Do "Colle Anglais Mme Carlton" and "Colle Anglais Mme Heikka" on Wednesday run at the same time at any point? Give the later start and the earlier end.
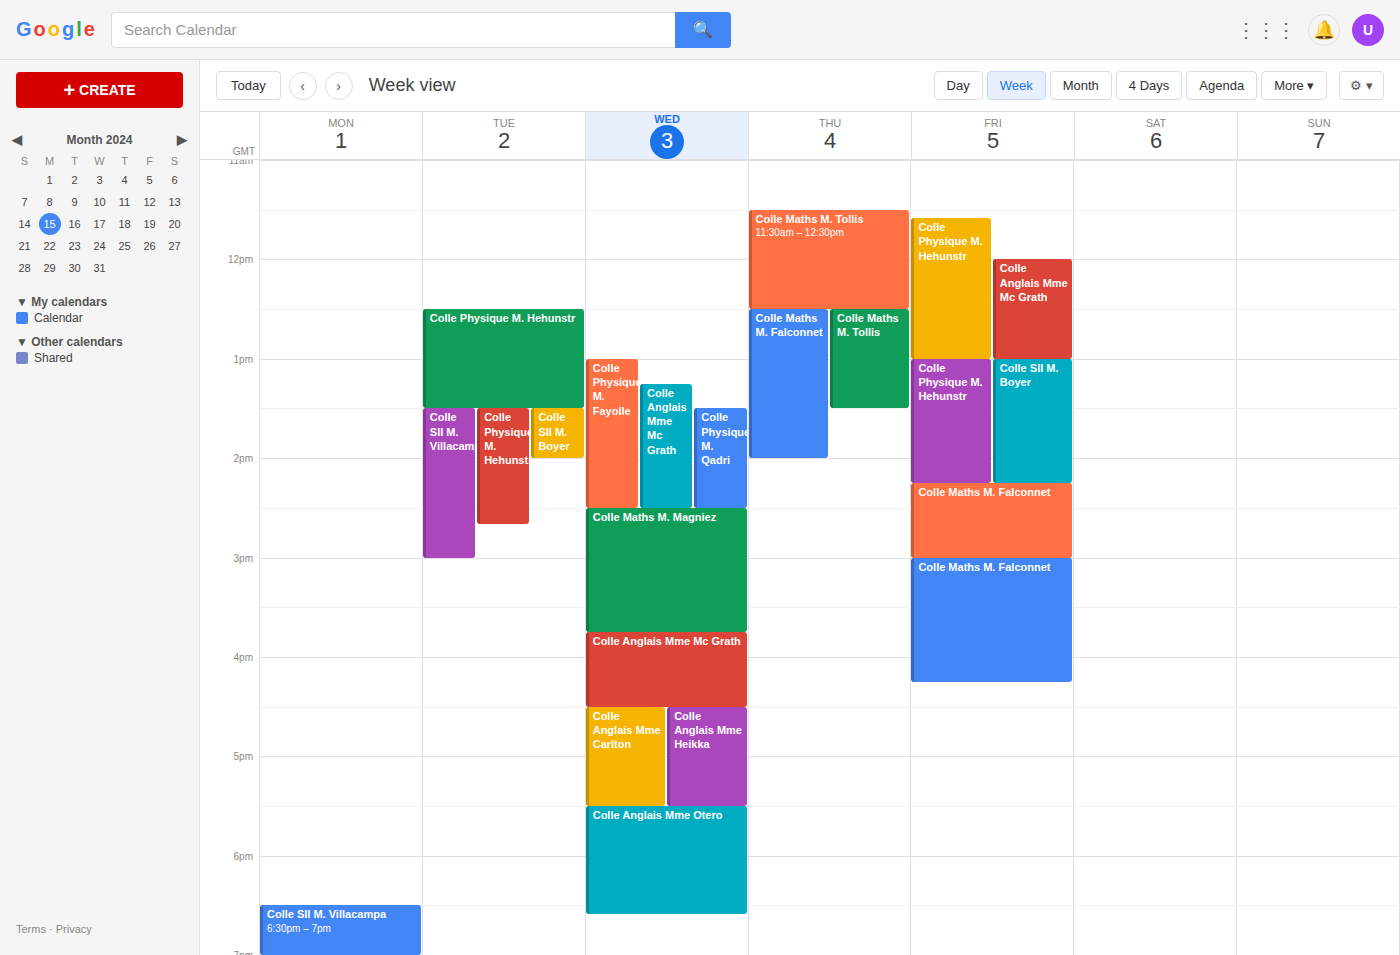
"Colle Anglais Mme Carlton" runs 4:30 PM to 5:30 PM, inside "Colle Anglais Mme Heikka" -- they overlap.